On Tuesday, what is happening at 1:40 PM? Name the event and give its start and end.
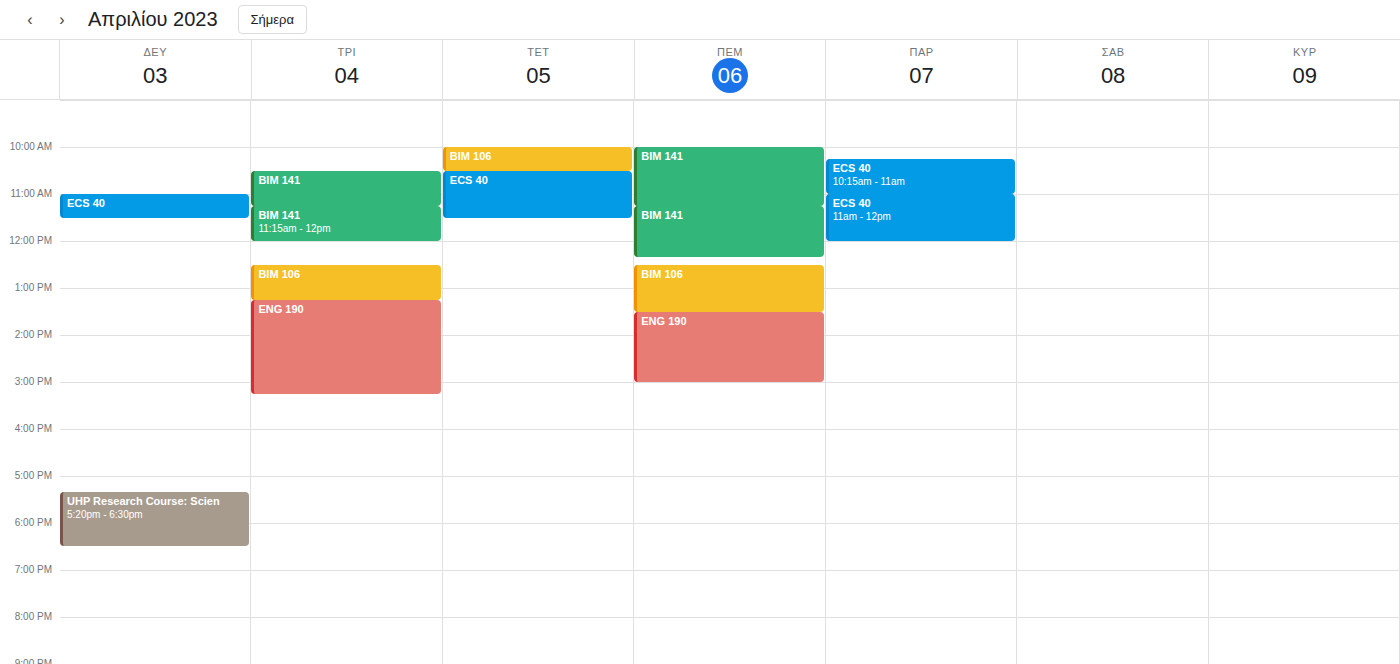
"ENG 190", 1:15 PM to 3:15 PM